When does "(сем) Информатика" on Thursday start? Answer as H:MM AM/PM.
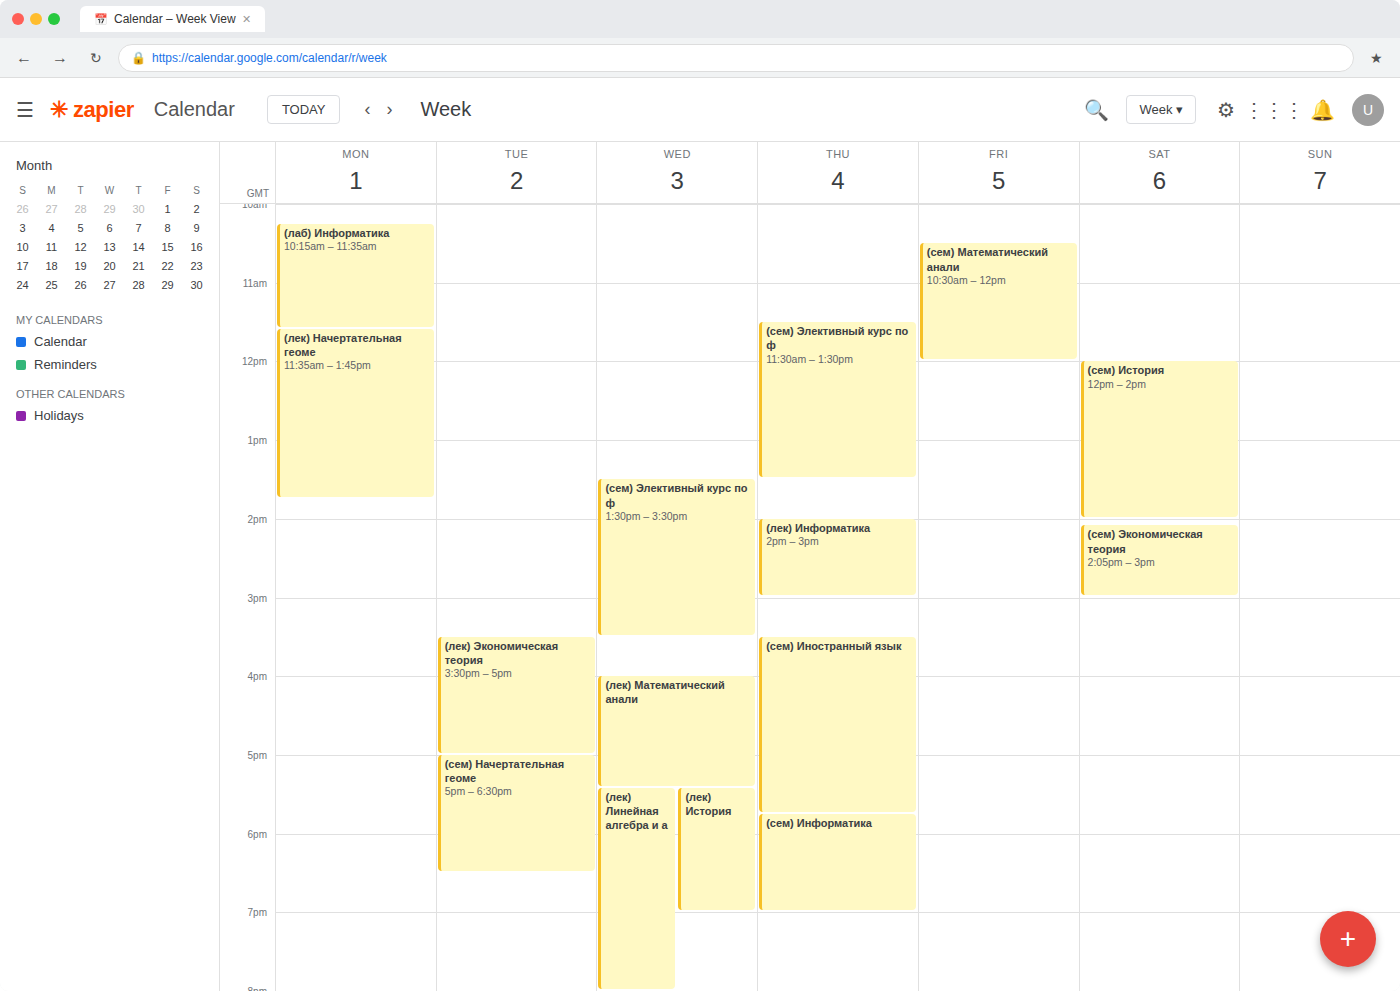
5:45 PM